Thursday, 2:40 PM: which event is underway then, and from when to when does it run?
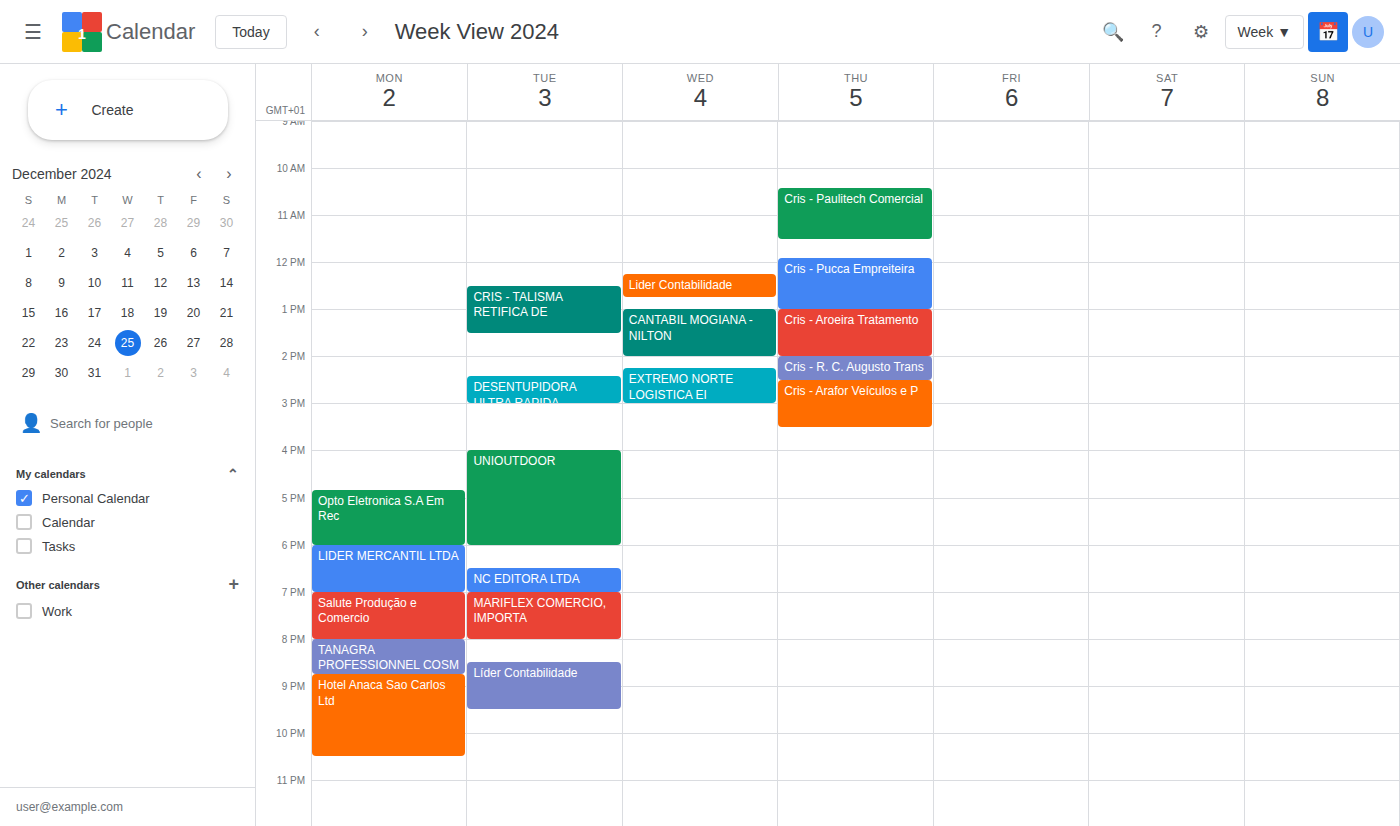
"Cris - Arafor Veículos e P", 2:30 PM to 3:30 PM